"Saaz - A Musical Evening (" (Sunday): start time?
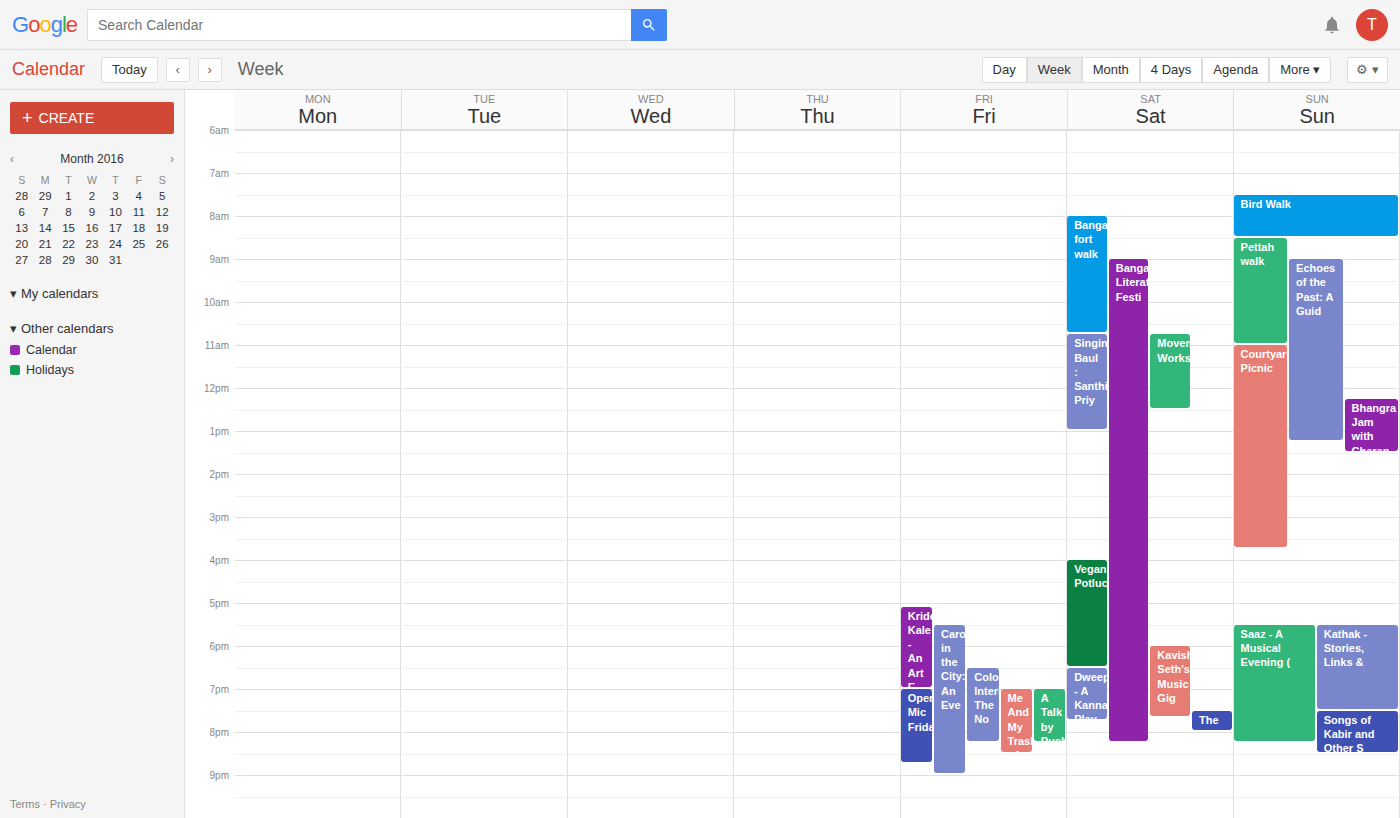
5:30 PM